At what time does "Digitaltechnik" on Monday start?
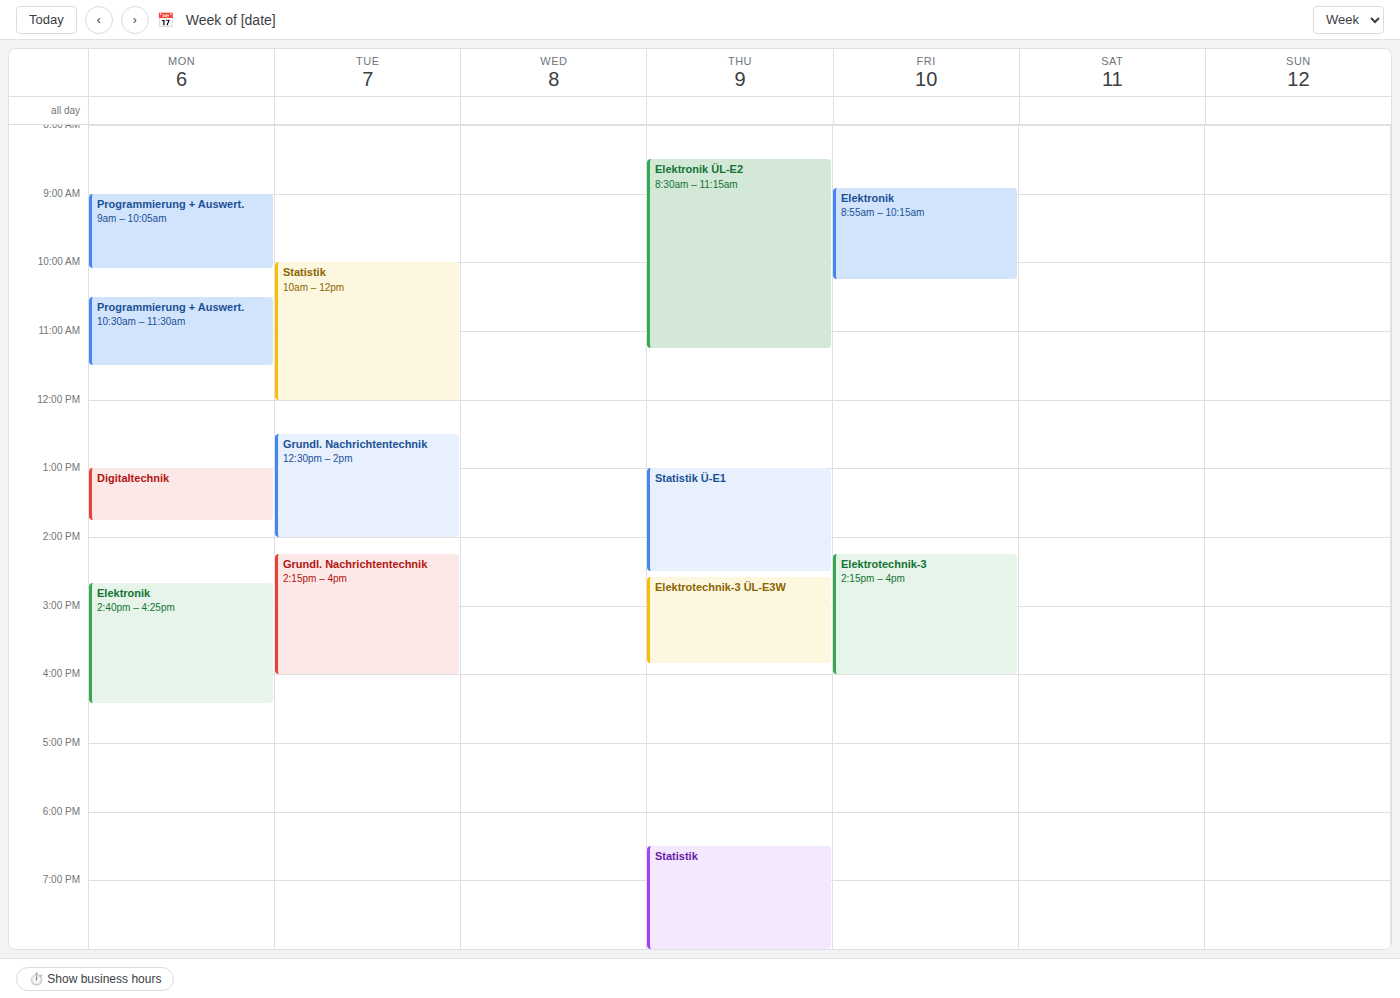
1:00 PM